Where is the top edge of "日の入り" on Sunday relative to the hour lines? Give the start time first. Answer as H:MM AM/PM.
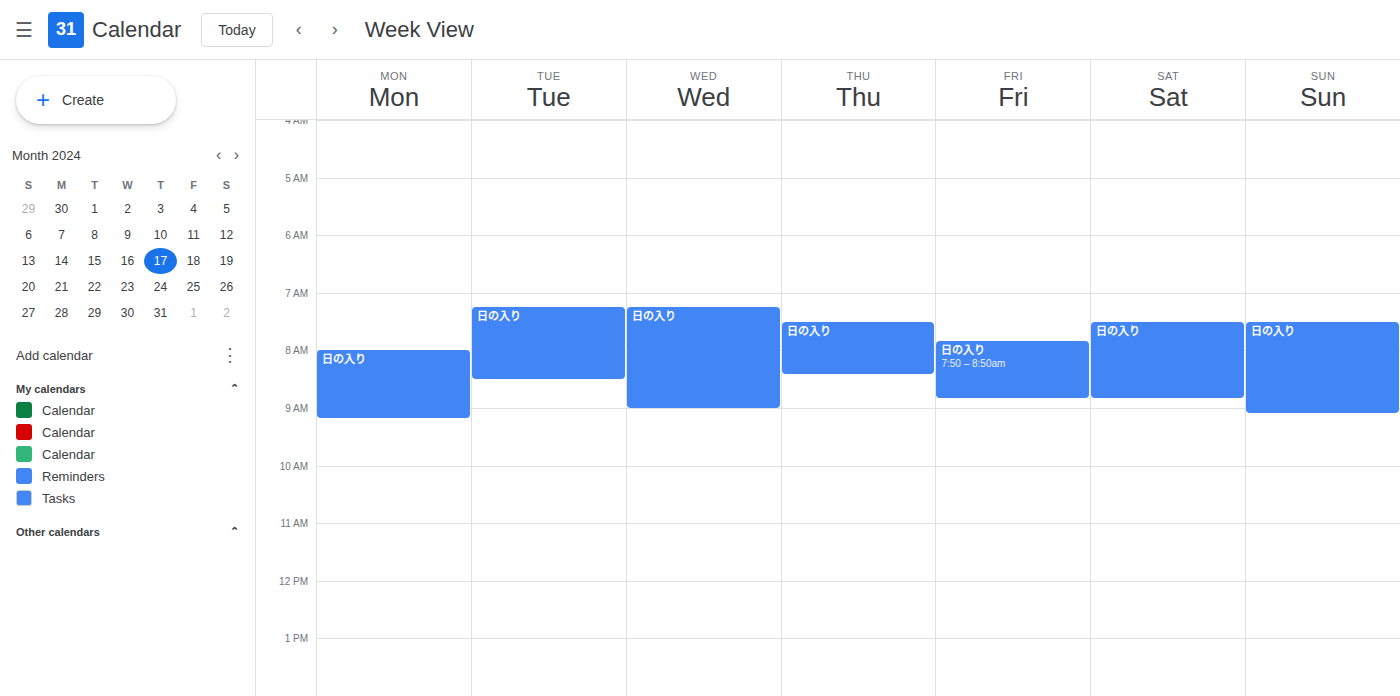
7:30 AM -- halfway between the 7 AM and 8 AM lines.